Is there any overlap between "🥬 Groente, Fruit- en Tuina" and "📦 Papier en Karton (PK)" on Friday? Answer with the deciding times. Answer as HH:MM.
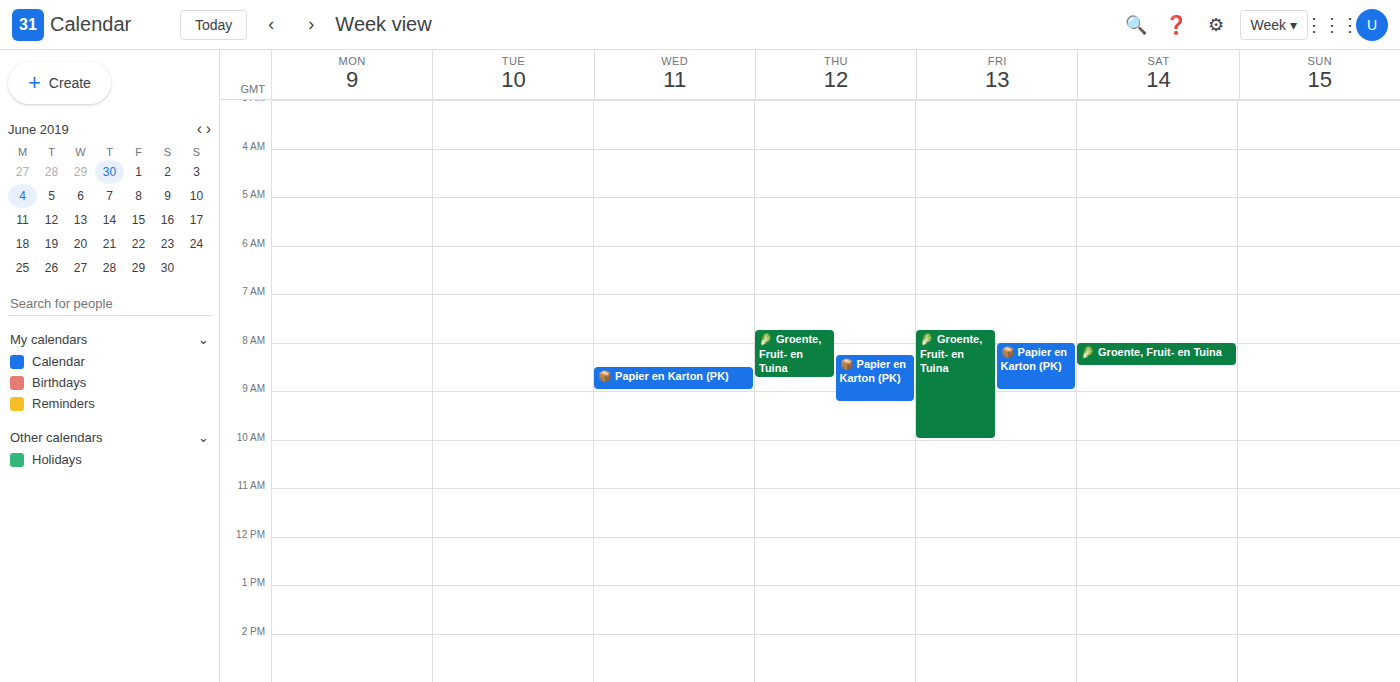
"📦 Papier en Karton (PK)" runs 08:00 to 09:00, inside "🥬 Groente, Fruit- en Tuina" -- they overlap.